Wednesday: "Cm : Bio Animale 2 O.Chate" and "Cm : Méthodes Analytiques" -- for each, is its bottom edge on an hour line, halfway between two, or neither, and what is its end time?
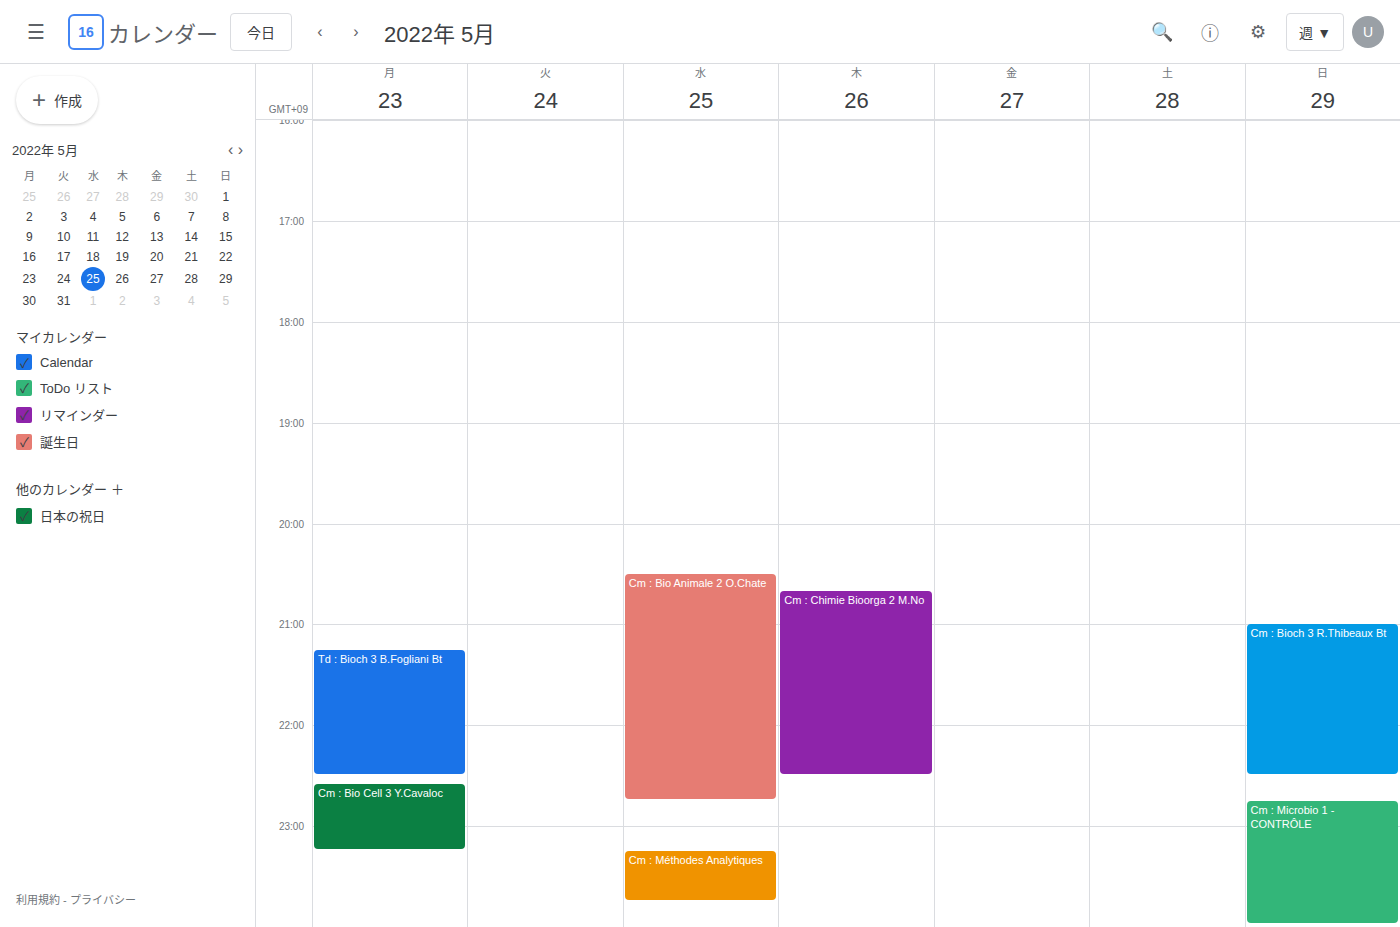
"Cm : Bio Animale 2 O.Chate": 10:45 PM, neither: three quarters of the way from the 10 PM line to the 11 PM line. "Cm : Méthodes Analytiques": 11:45 PM, neither: three quarters of the way from the 11 PM line to the 12 AM line.